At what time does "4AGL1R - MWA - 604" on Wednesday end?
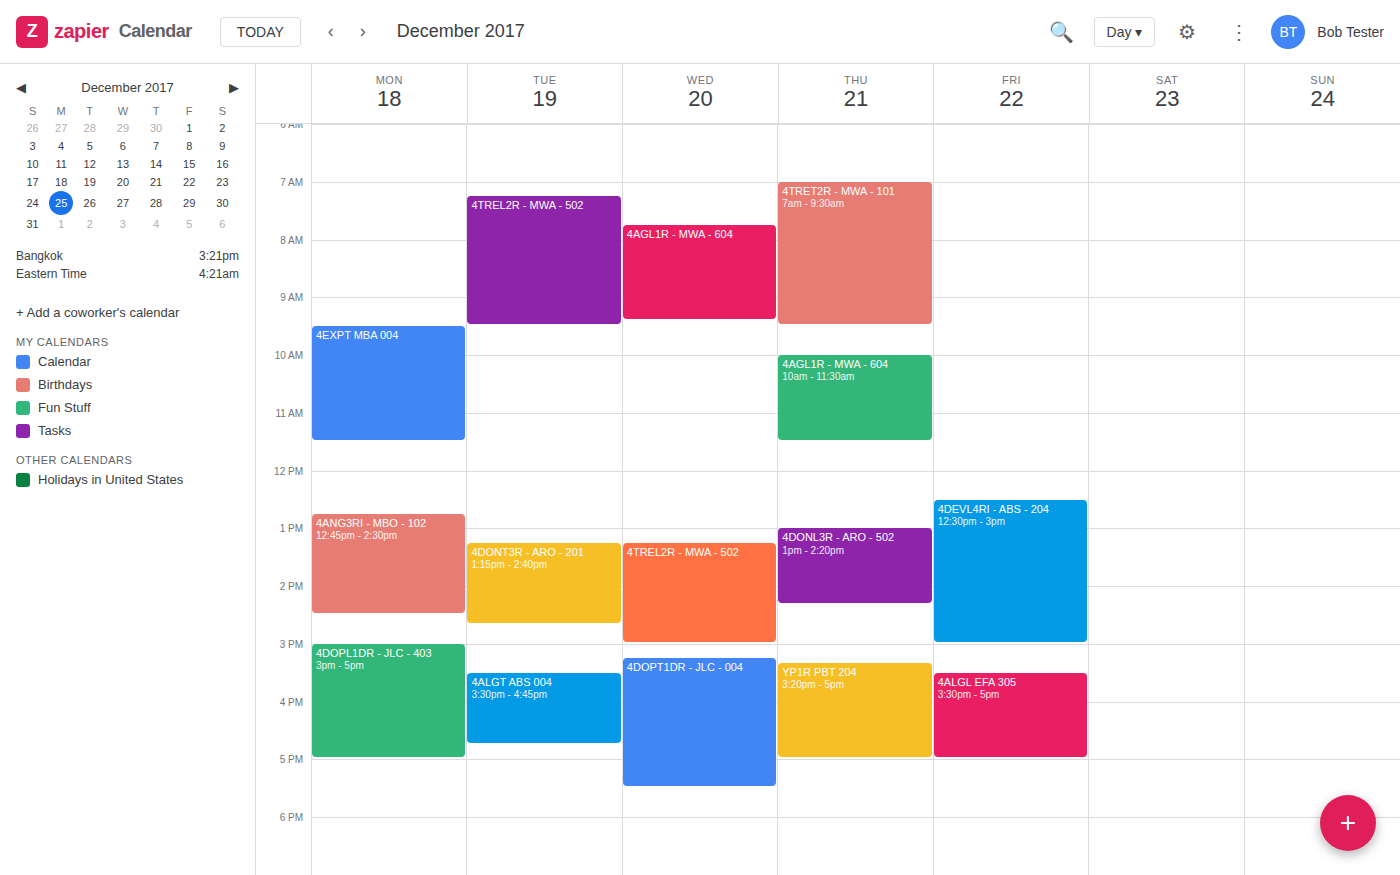
9:25 AM